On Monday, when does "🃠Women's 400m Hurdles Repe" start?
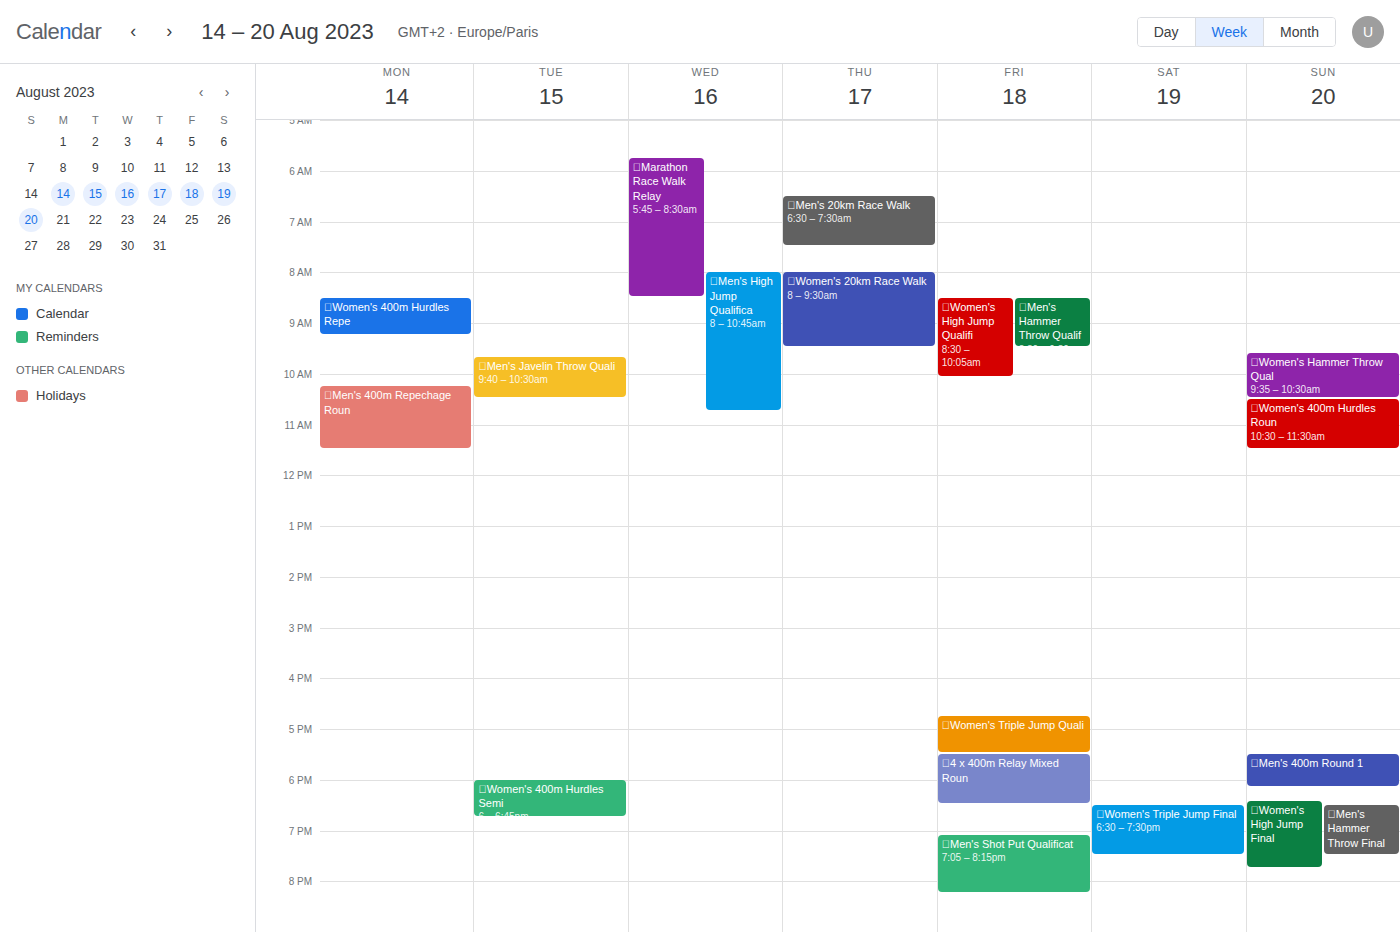
08:30